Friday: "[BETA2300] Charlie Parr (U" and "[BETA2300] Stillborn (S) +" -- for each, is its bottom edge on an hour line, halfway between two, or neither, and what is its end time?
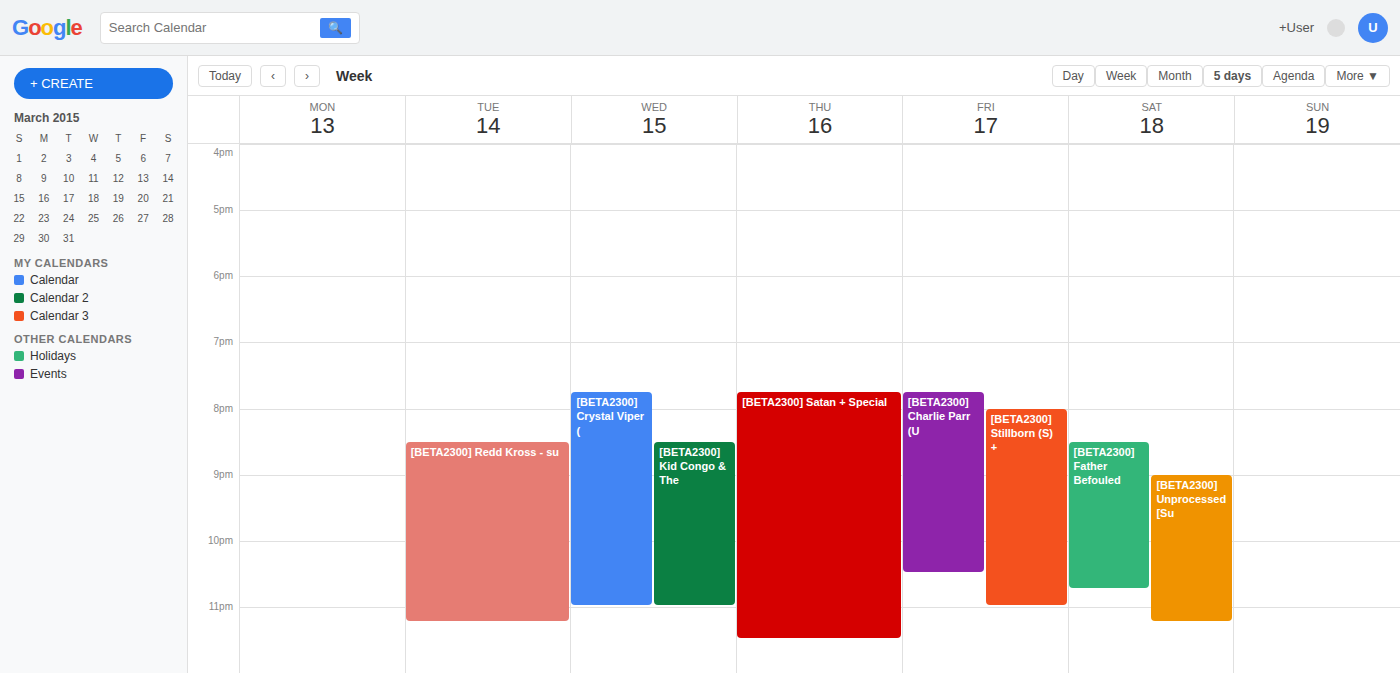
"[BETA2300] Charlie Parr (U": 10:30 PM, halfway between the 10 PM and 11 PM lines. "[BETA2300] Stillborn (S) +": 11:00 PM, exactly on the 11 PM line.